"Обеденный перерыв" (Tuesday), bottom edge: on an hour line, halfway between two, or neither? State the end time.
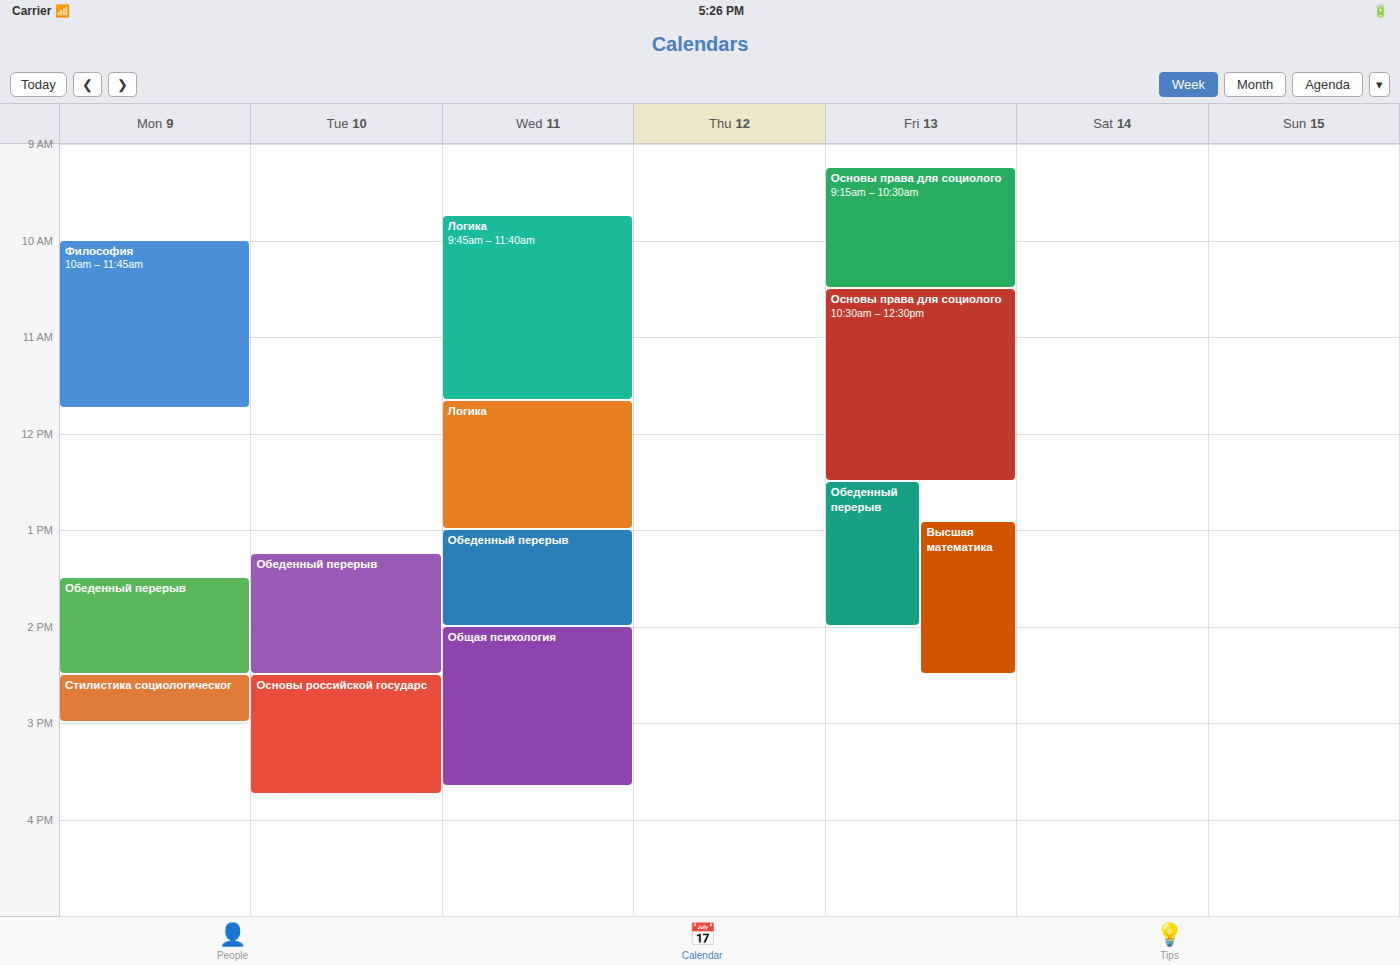
2:30 PM -- halfway between the 2 PM and 3 PM lines.